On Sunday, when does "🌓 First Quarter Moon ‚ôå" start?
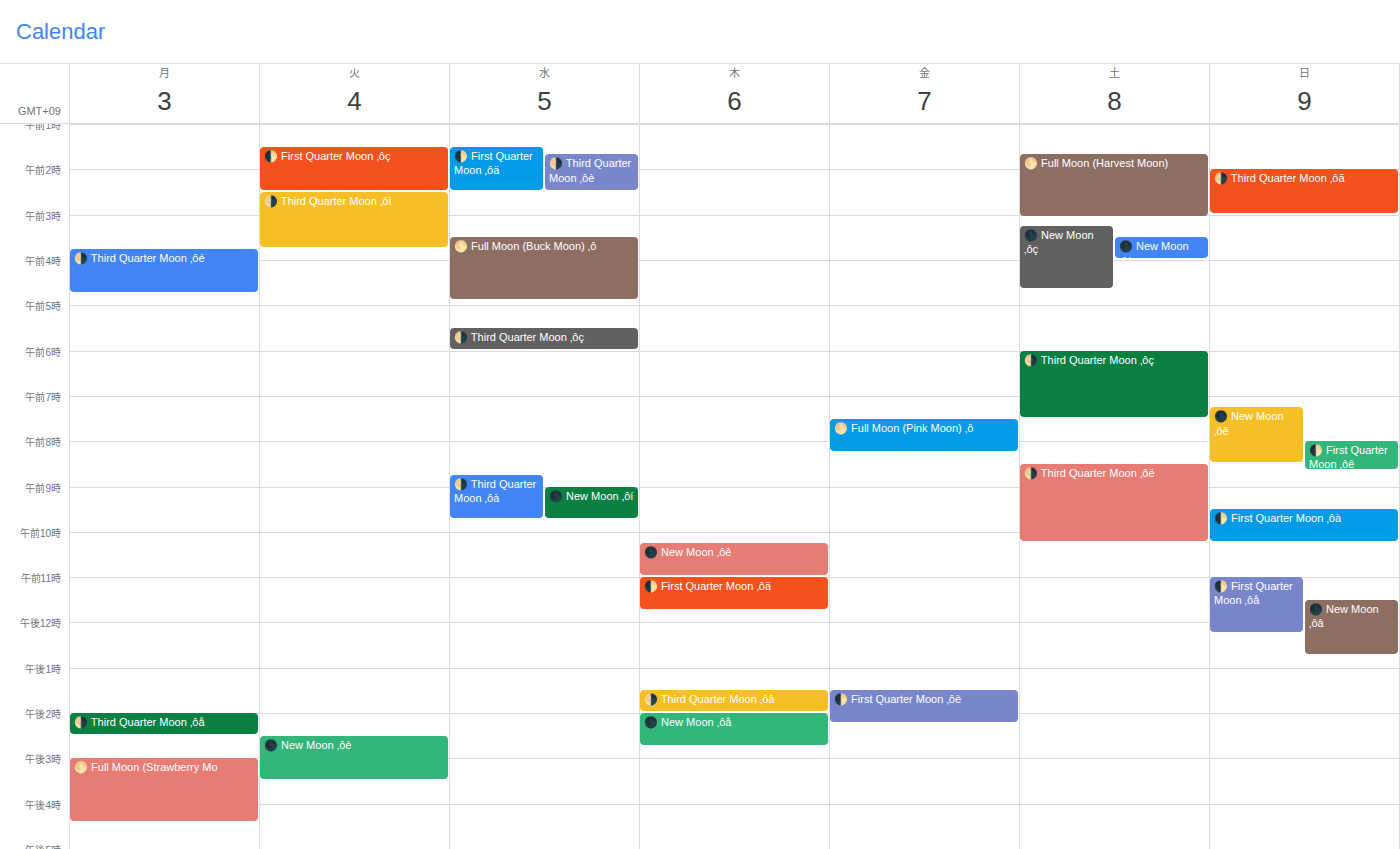
11:00 AM